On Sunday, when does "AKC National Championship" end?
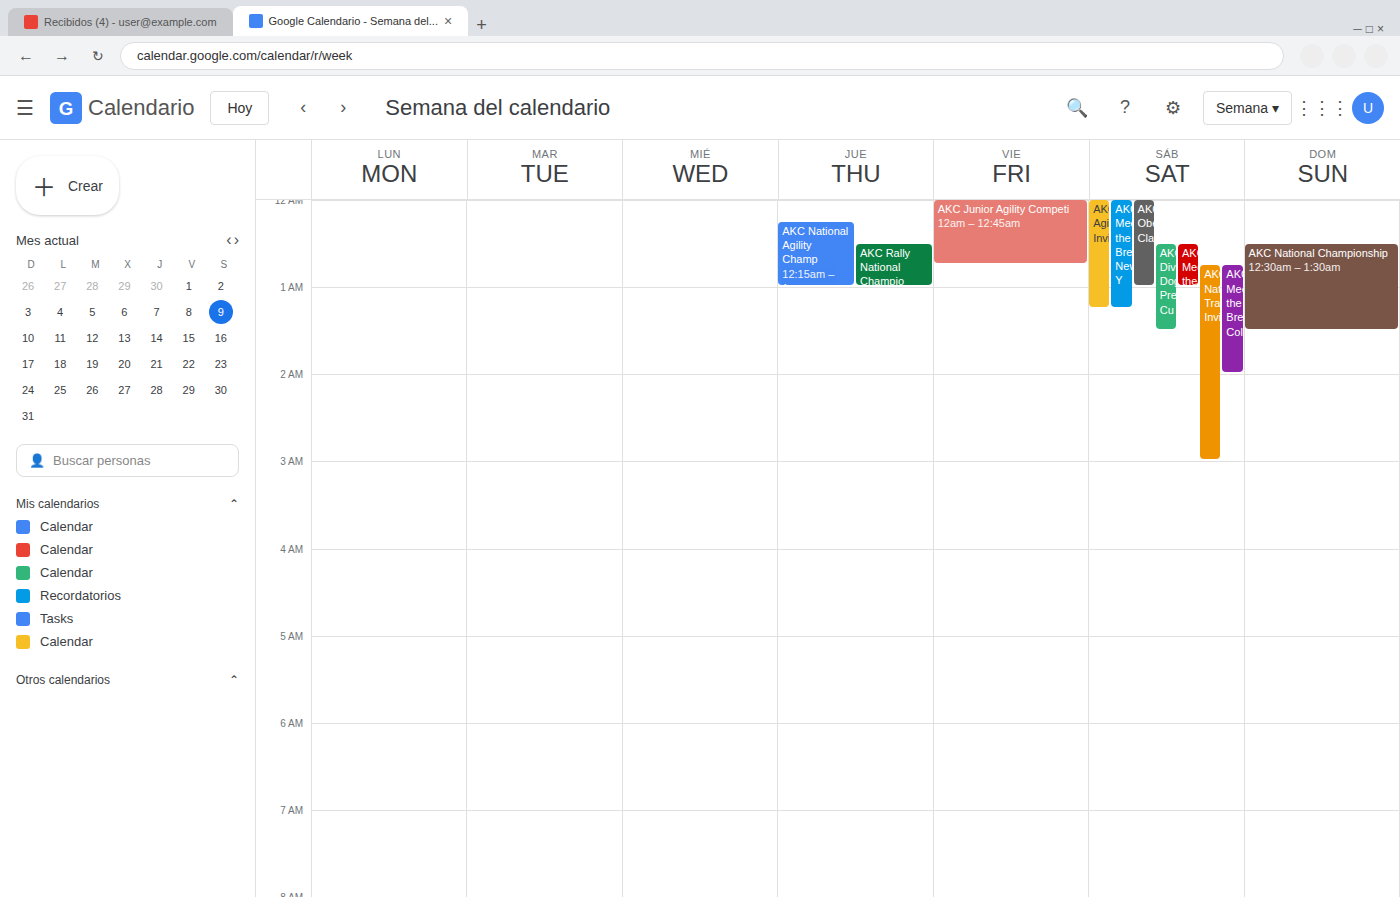
1:30 AM